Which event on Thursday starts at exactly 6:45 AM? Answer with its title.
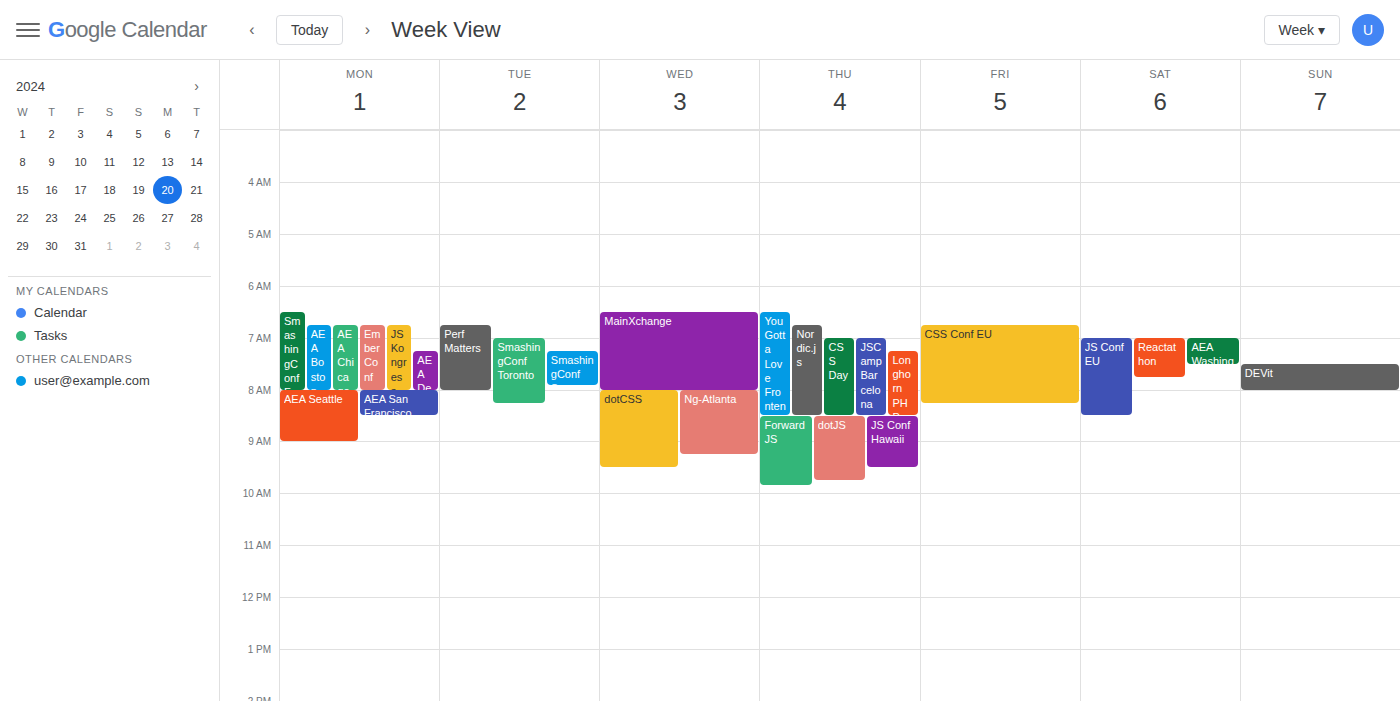
"Nordic.js"